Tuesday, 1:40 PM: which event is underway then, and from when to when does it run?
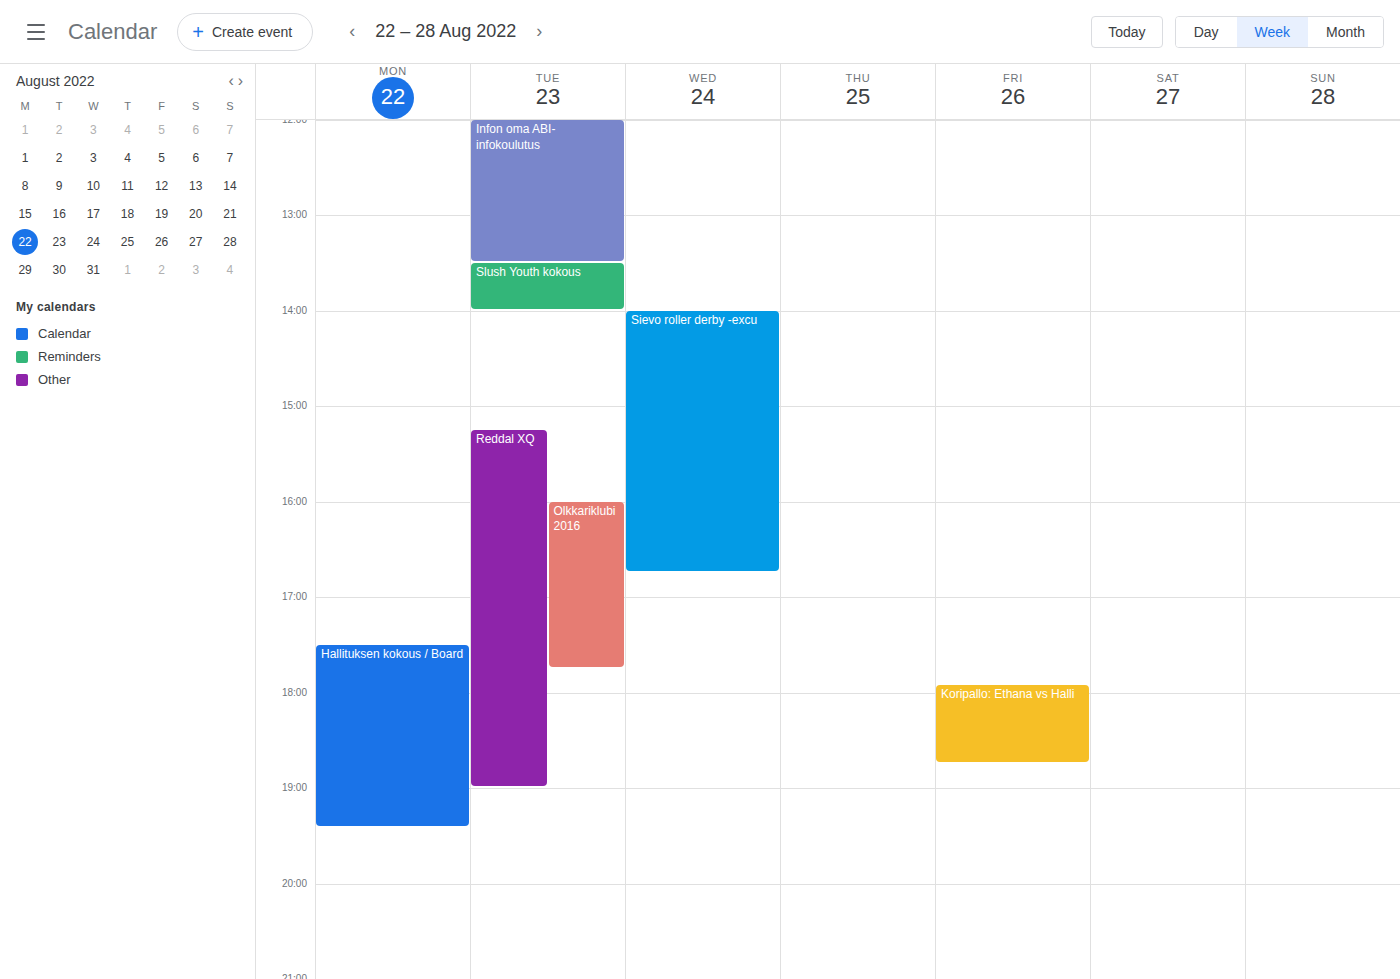
"Slush Youth kokous", 1:30 PM to 2:00 PM